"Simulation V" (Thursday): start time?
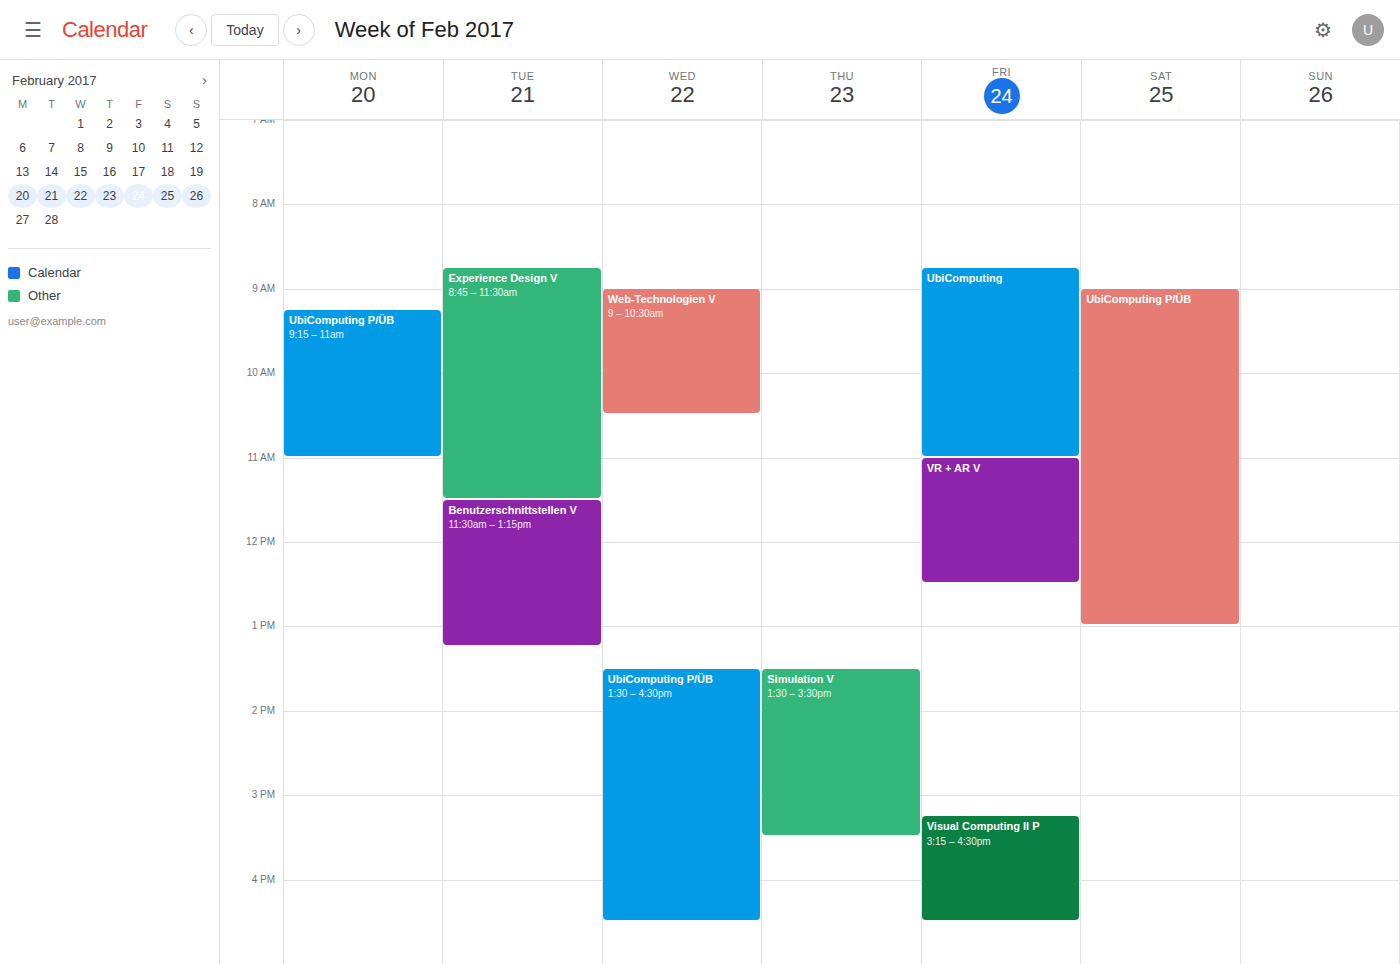
1:30 PM